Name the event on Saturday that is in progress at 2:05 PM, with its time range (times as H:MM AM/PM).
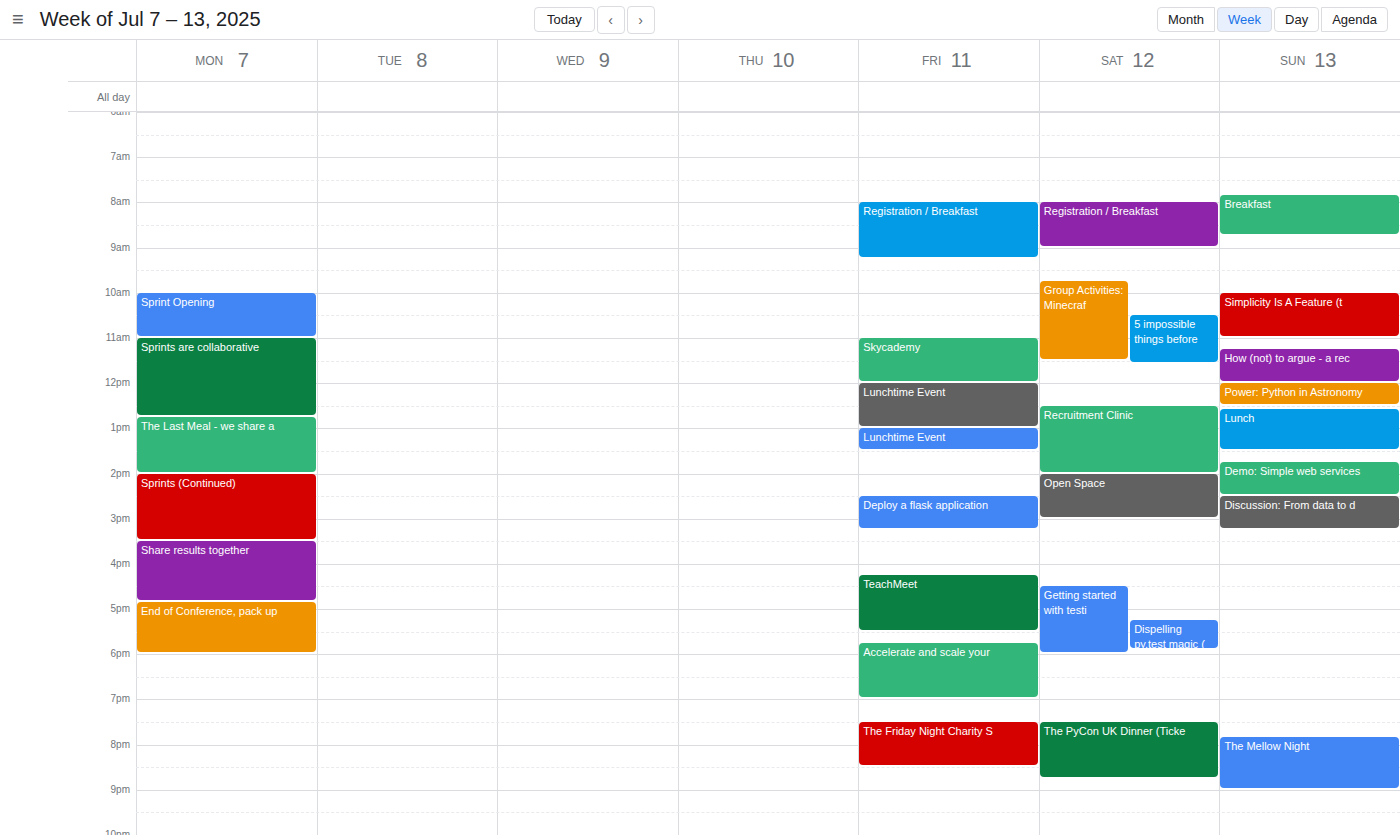
"Open Space", 2:00 PM to 3:00 PM